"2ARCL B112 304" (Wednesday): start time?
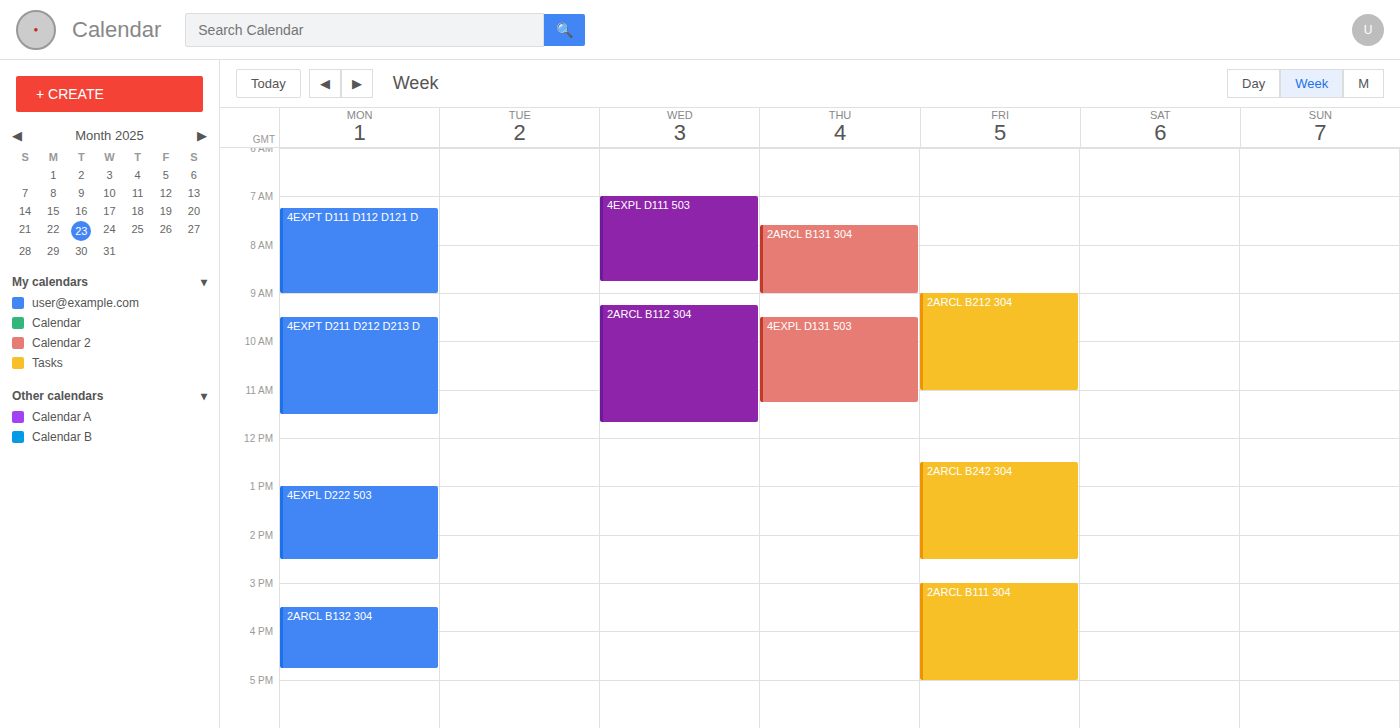
9:15 AM